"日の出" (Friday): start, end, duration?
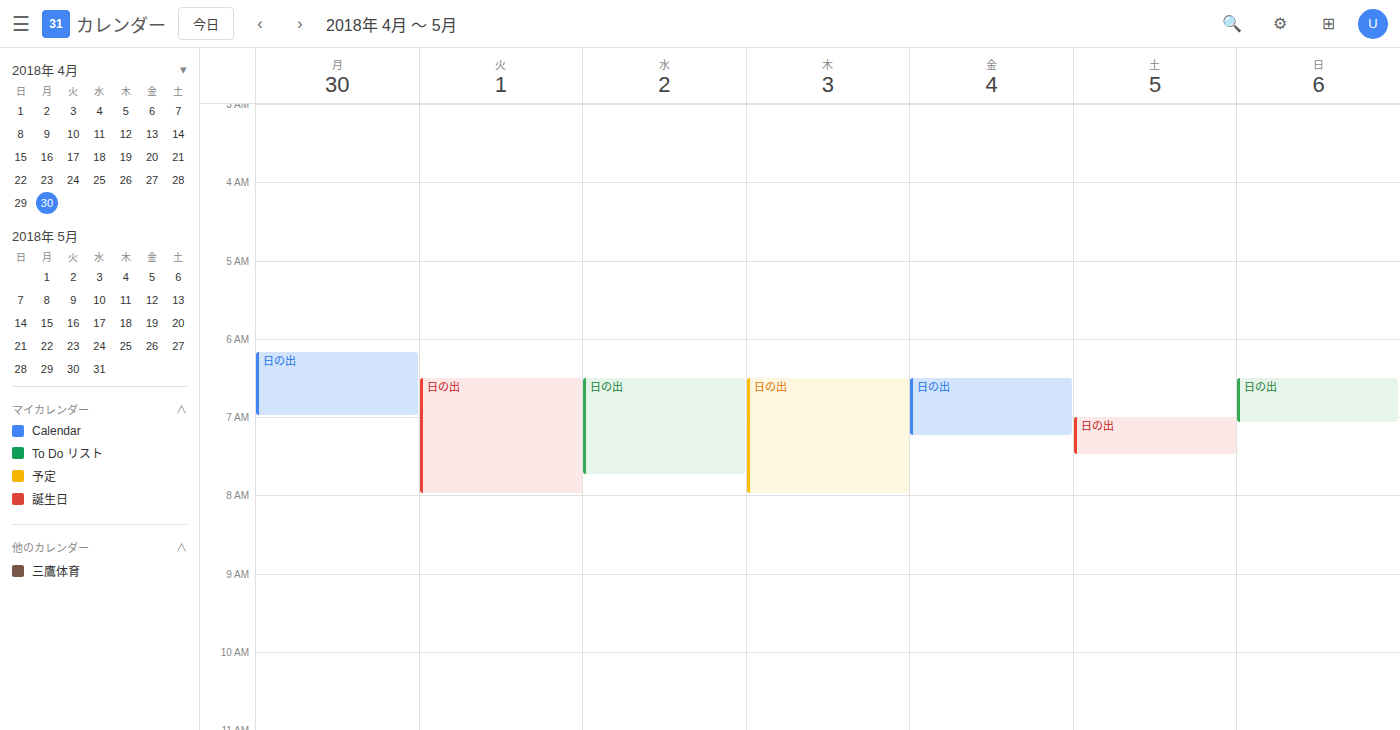
06:30 to 07:15, 45 minutes